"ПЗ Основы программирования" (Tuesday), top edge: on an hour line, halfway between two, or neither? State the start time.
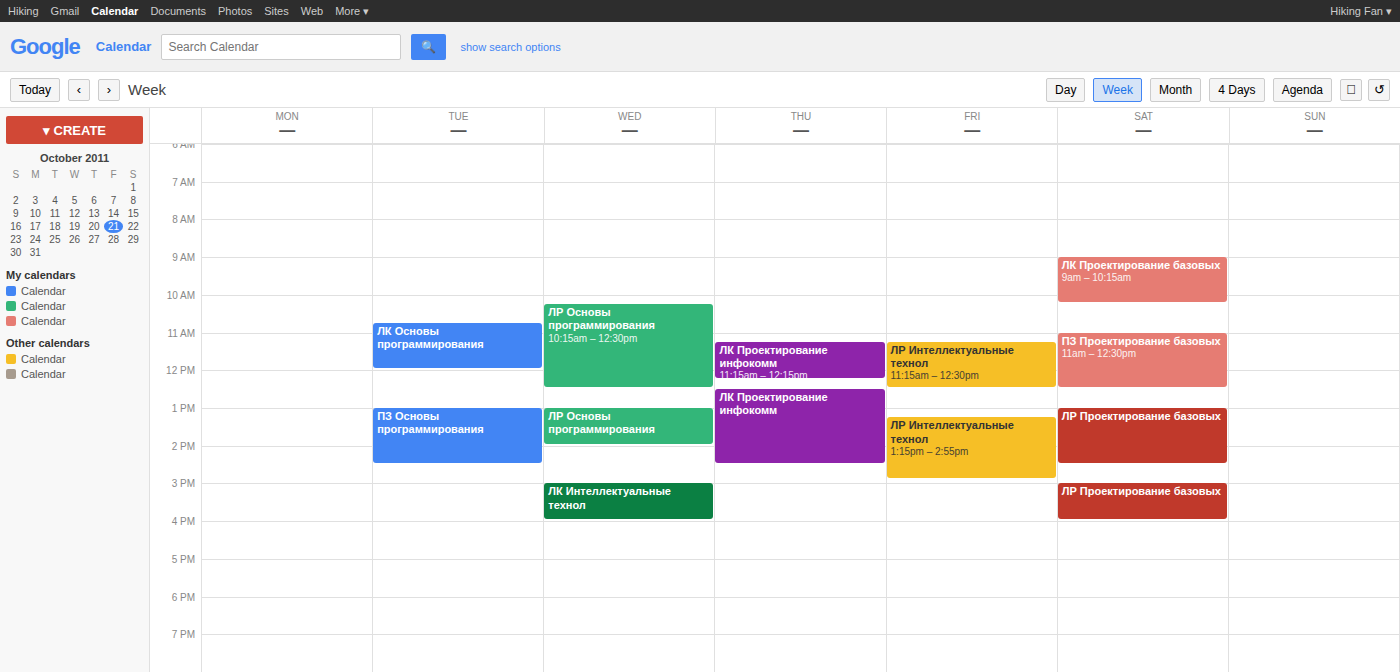
1:00 PM -- exactly on the 1 PM line.